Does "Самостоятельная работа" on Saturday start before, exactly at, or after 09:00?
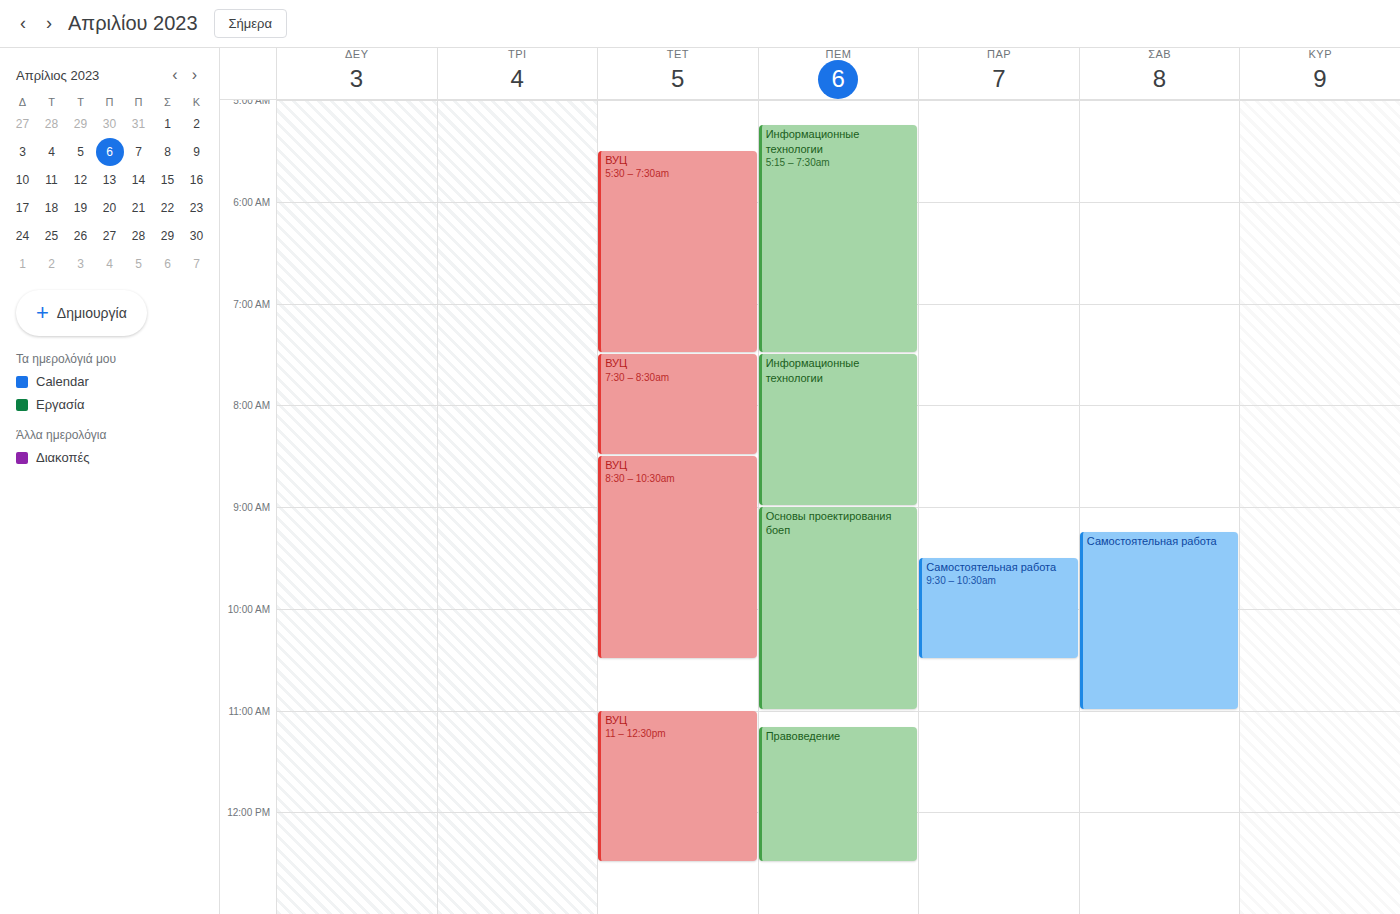
09:15 -- after 09:00, 15 minutes below the 09:00 line.